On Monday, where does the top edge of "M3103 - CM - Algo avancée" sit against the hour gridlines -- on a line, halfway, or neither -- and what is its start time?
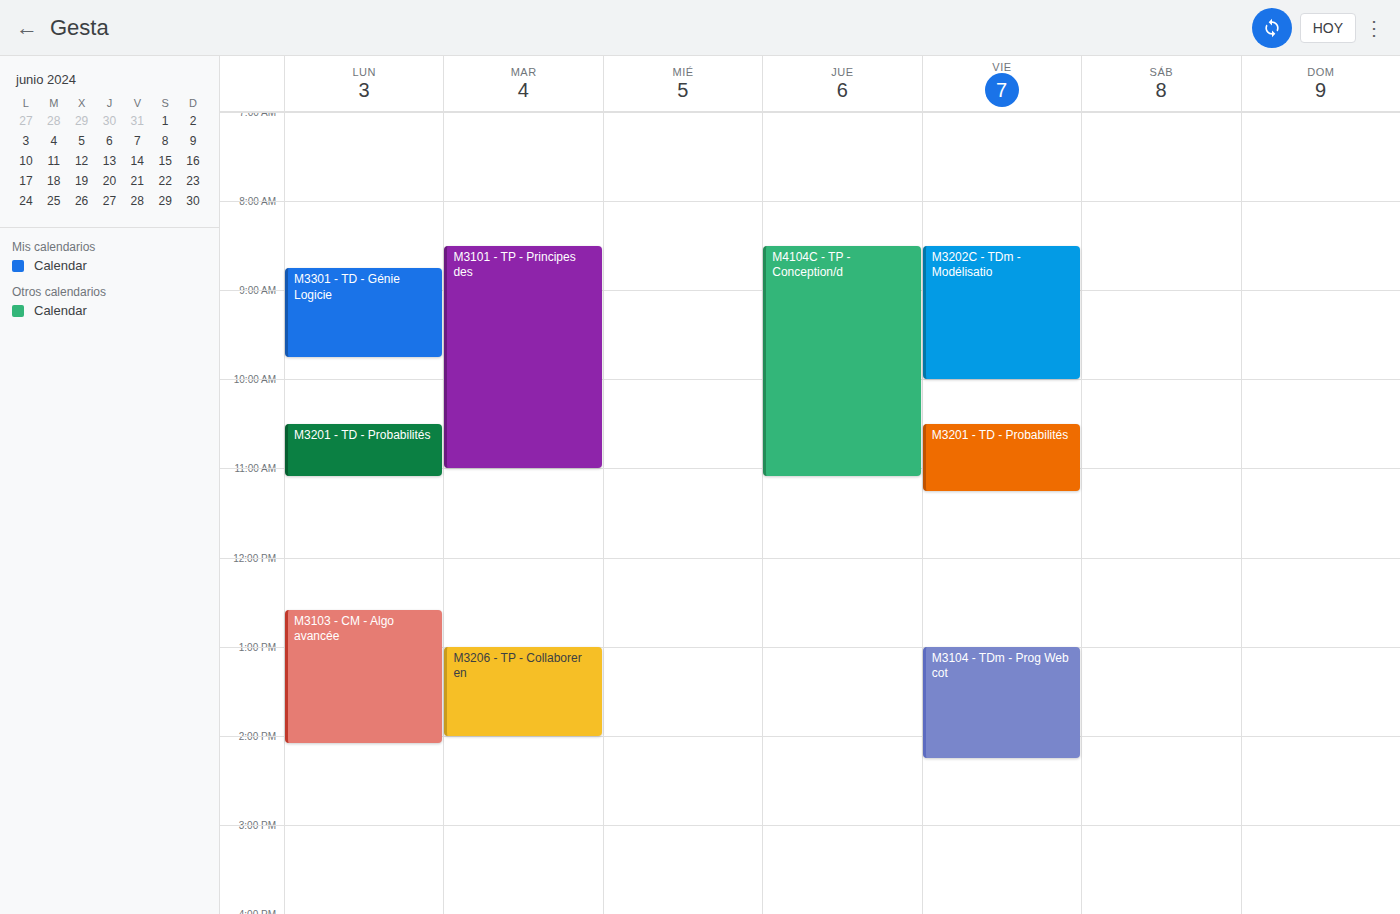
12:35 -- neither: 35 minutes below the 12:00 line and 25 minutes above the 13:00 line.